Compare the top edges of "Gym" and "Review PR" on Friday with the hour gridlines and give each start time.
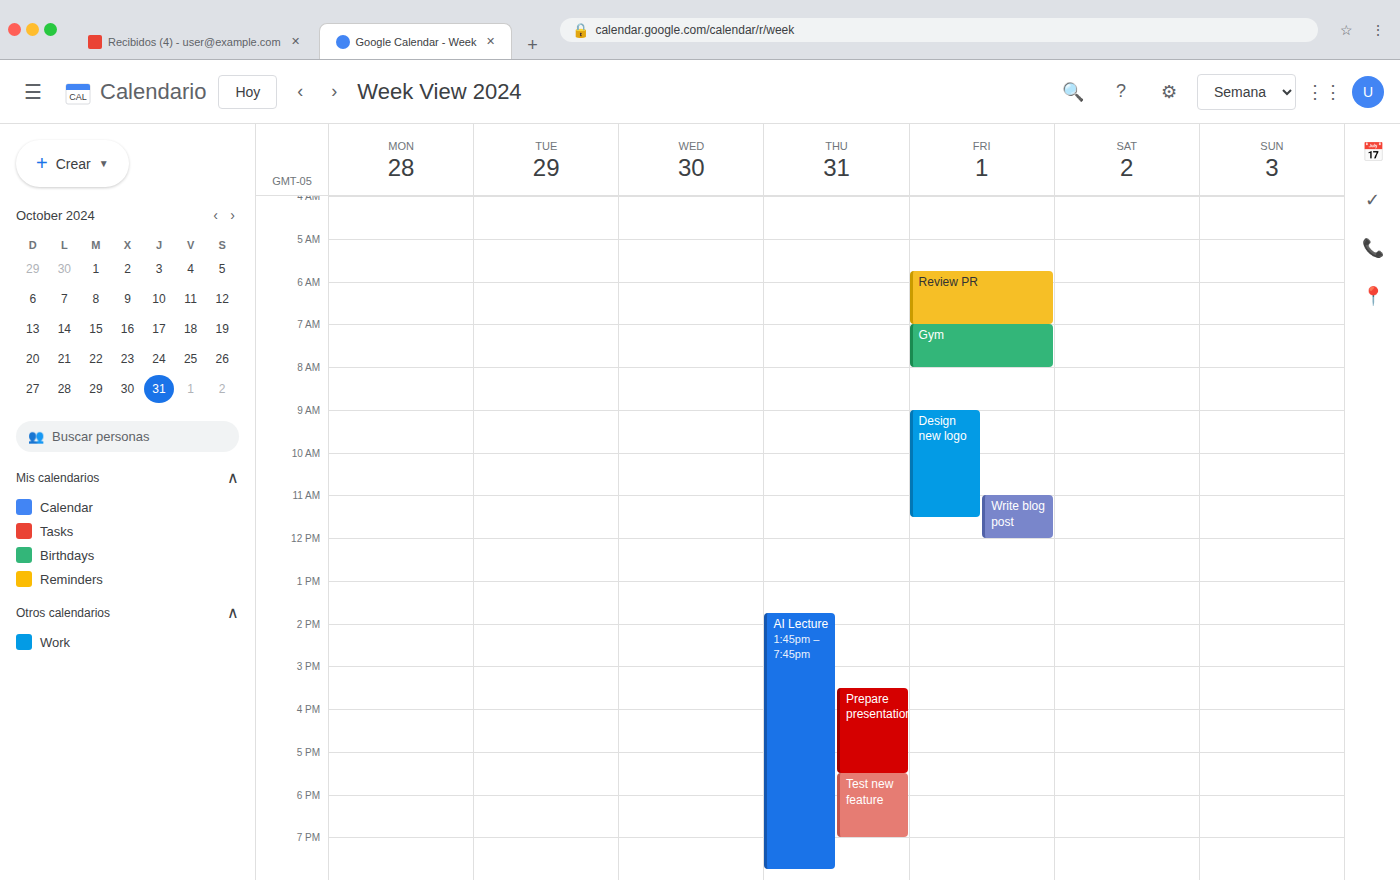
"Gym": 7:00 AM, exactly on the 7 AM line. "Review PR": 5:45 AM, neither: three quarters of the way from the 5 AM line to the 6 AM line.